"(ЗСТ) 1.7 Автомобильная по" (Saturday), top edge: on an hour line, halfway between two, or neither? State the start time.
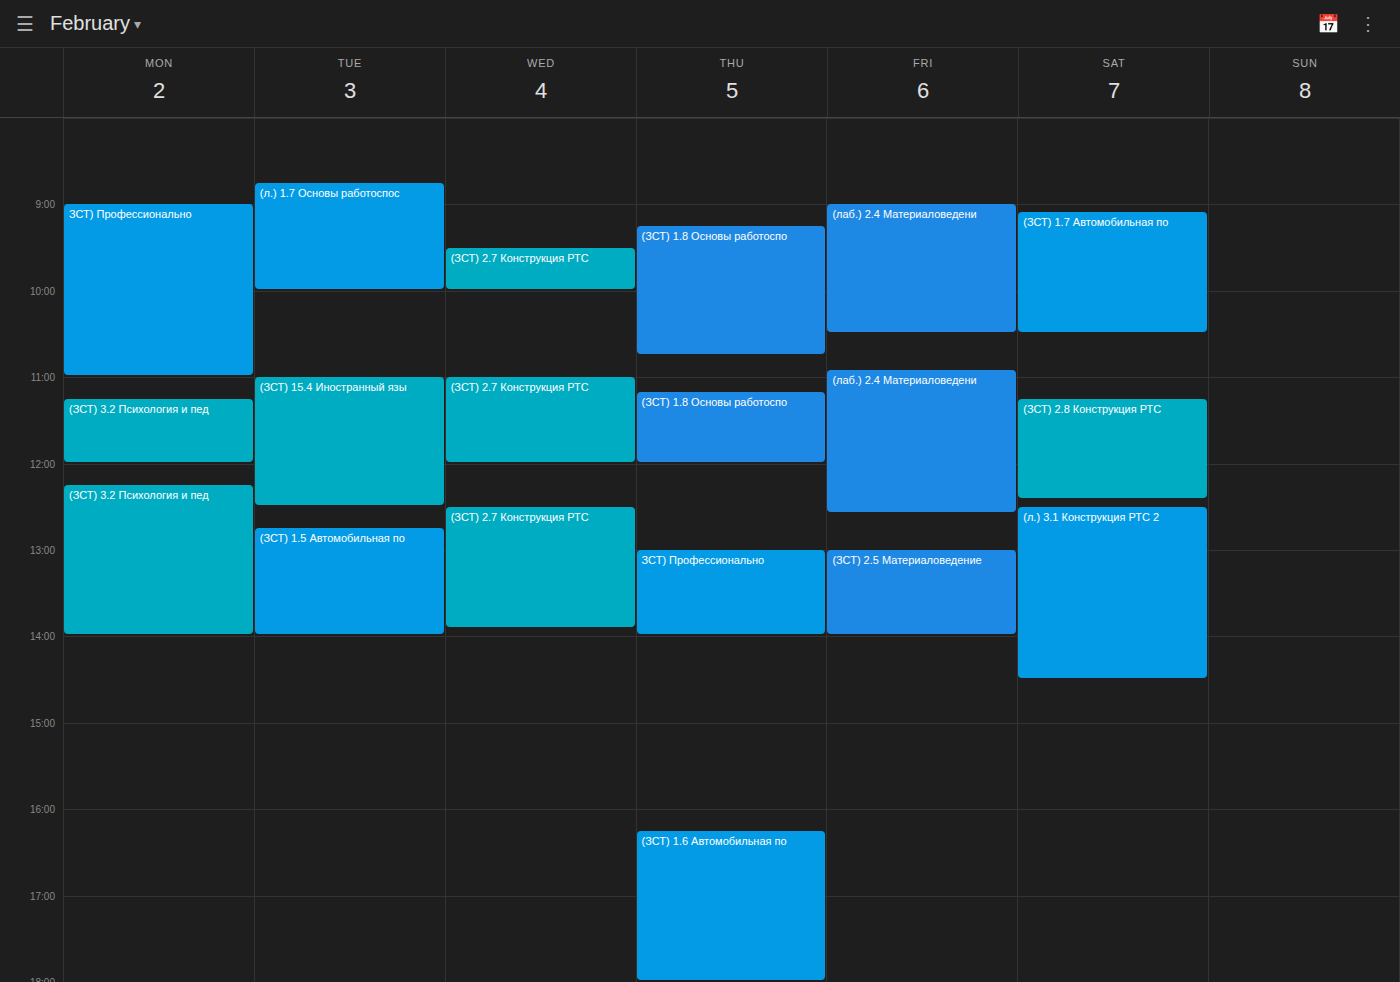
9:05 AM -- neither: 5 minutes below the 9 AM line and 55 minutes above the 10 AM line.